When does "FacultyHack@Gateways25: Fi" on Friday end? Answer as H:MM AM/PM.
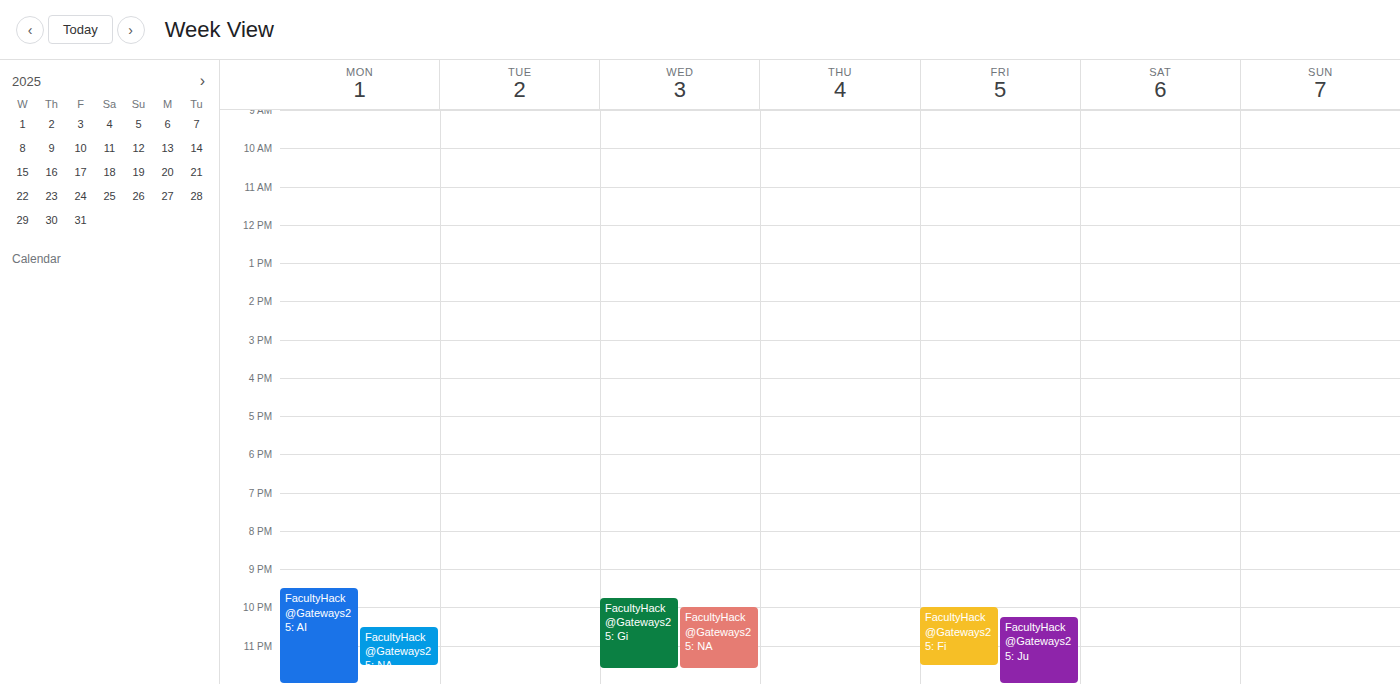
11:30 PM